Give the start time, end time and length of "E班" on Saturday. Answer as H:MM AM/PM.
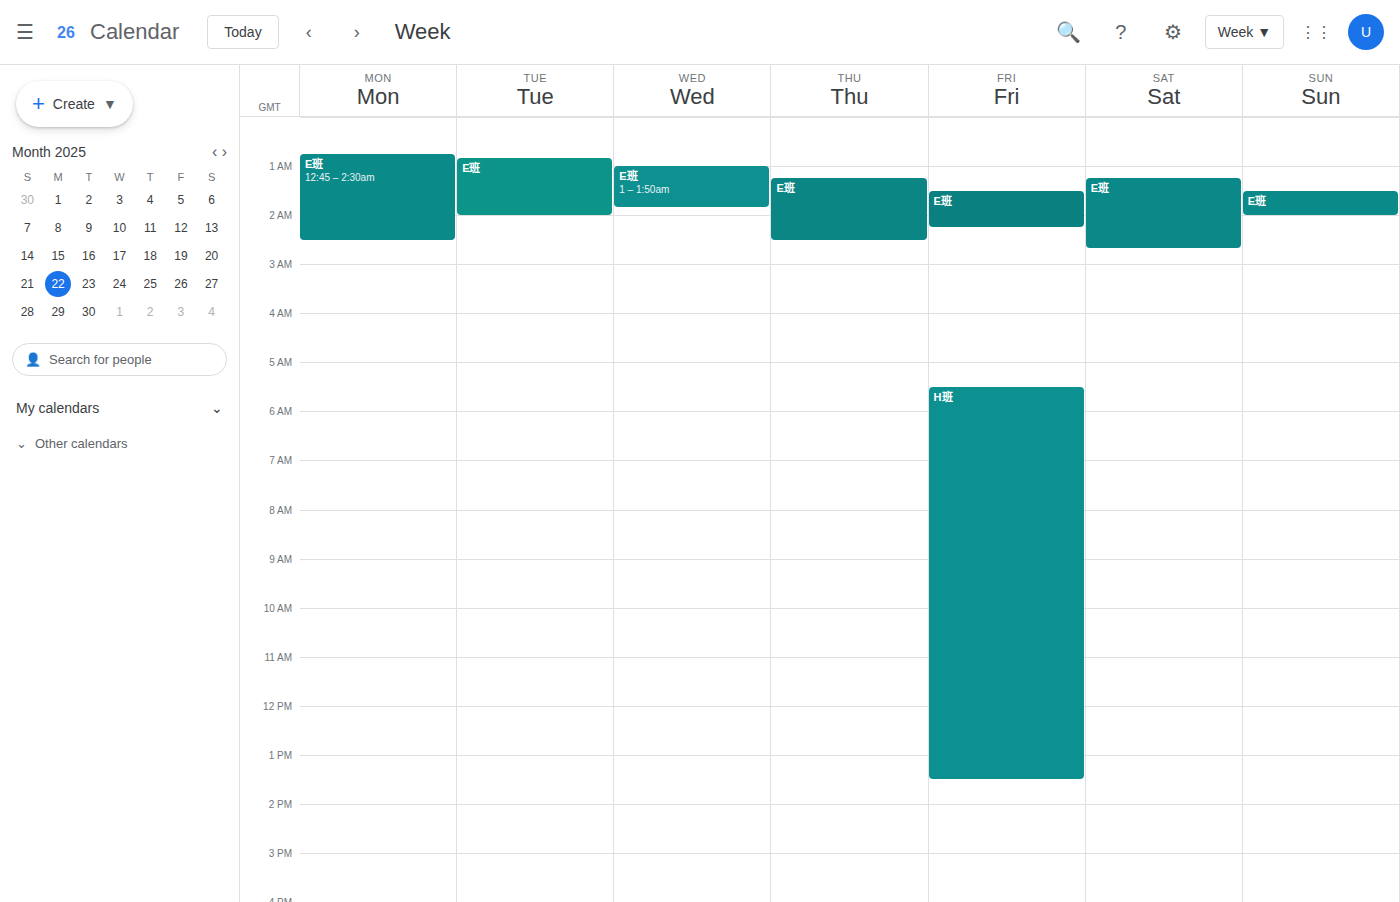
1:15 AM to 2:40 AM, 1 hour 25 minutes